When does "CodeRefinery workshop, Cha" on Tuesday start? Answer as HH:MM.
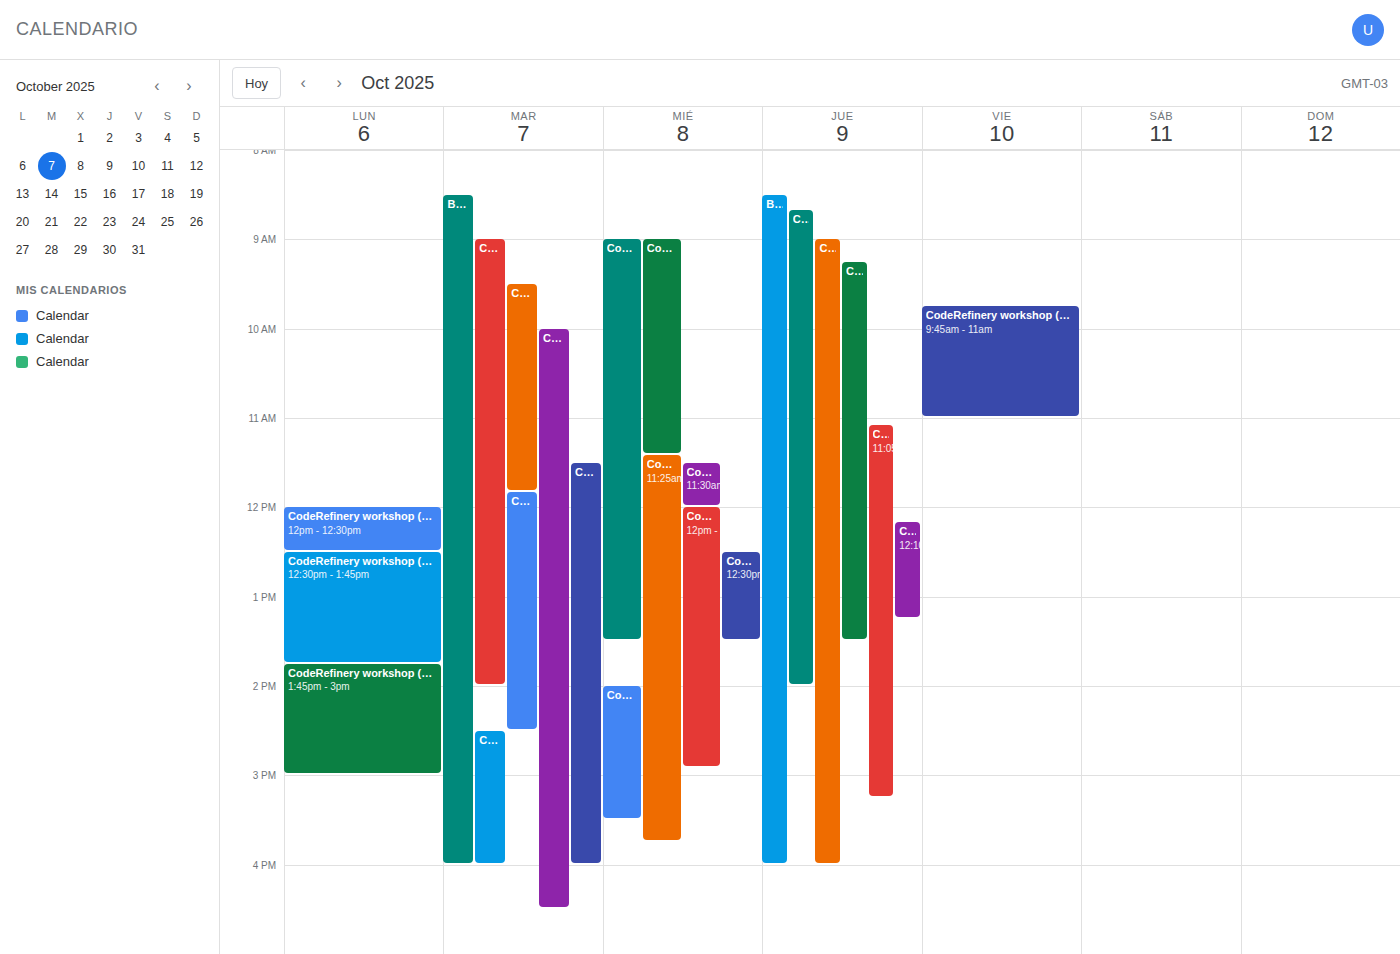
10:00